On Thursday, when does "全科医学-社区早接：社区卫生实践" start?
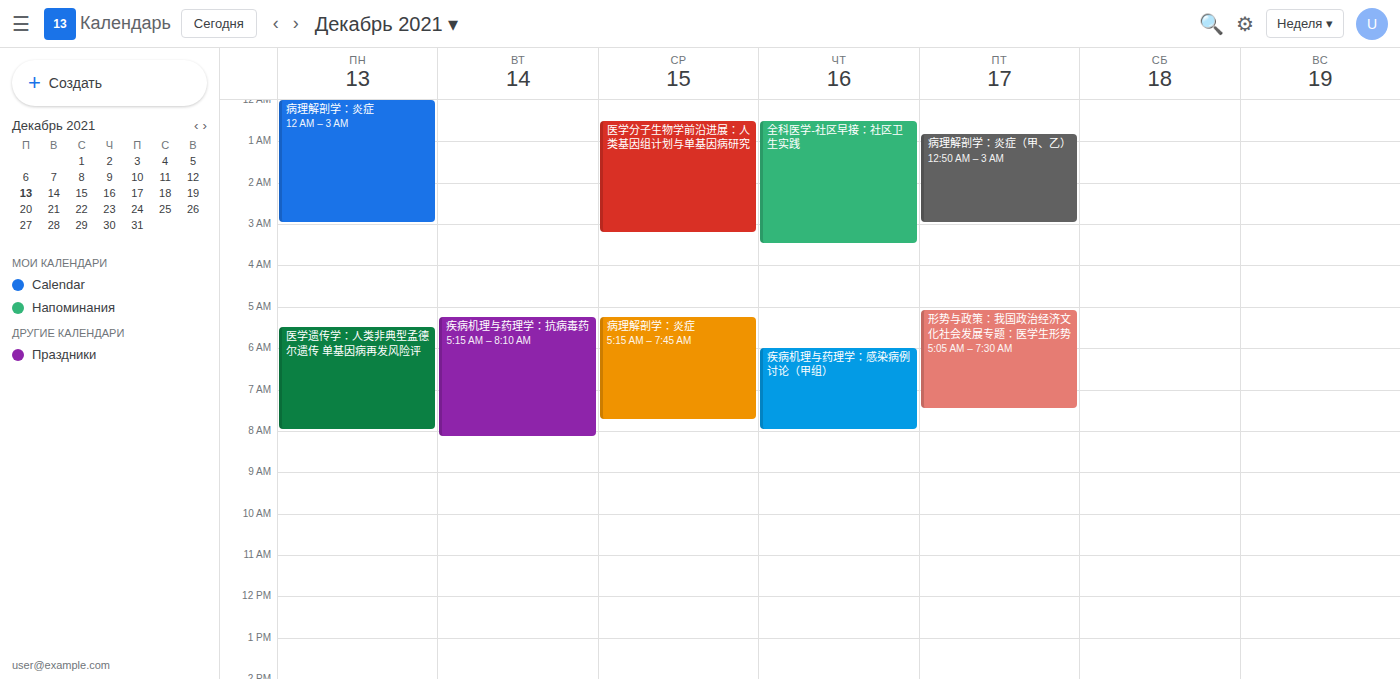
12:30 AM